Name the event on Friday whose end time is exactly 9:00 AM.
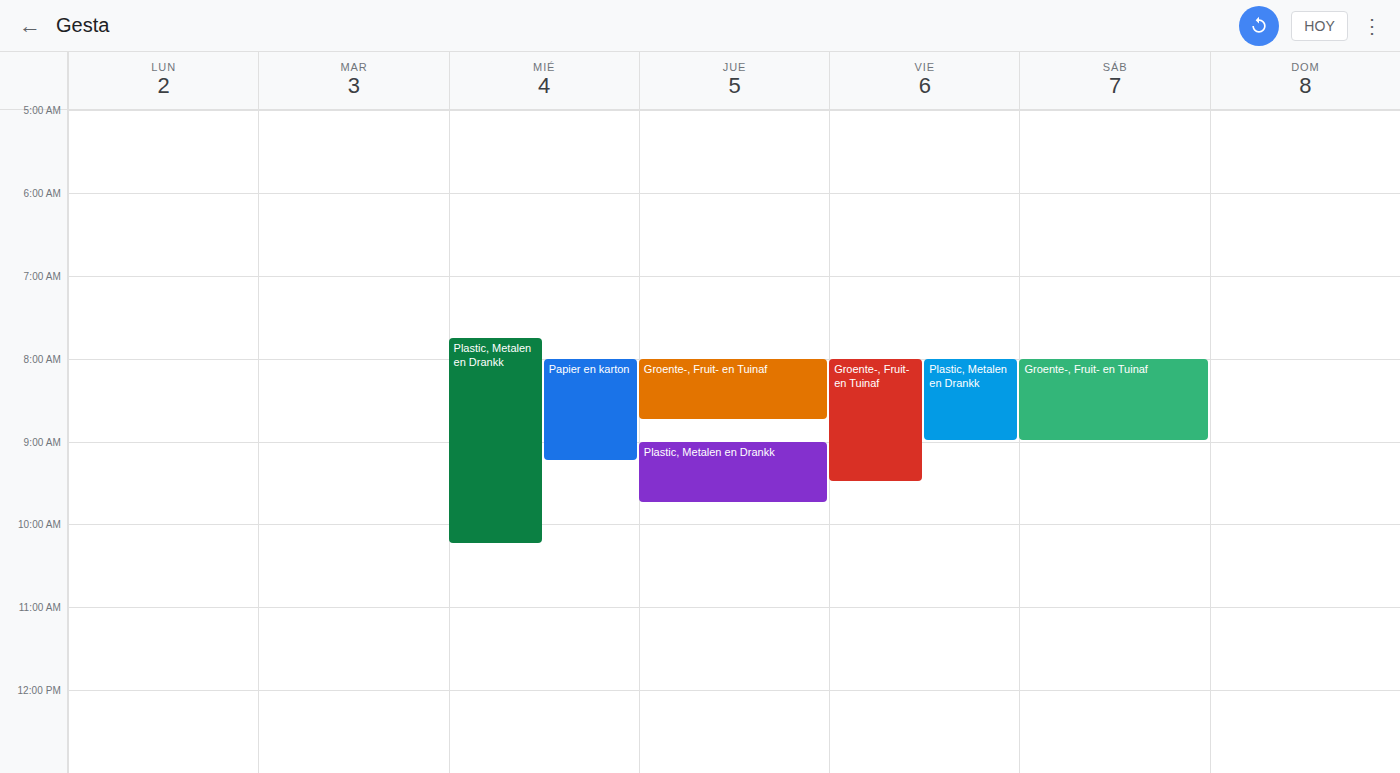
"Plastic, Metalen en Drankk"